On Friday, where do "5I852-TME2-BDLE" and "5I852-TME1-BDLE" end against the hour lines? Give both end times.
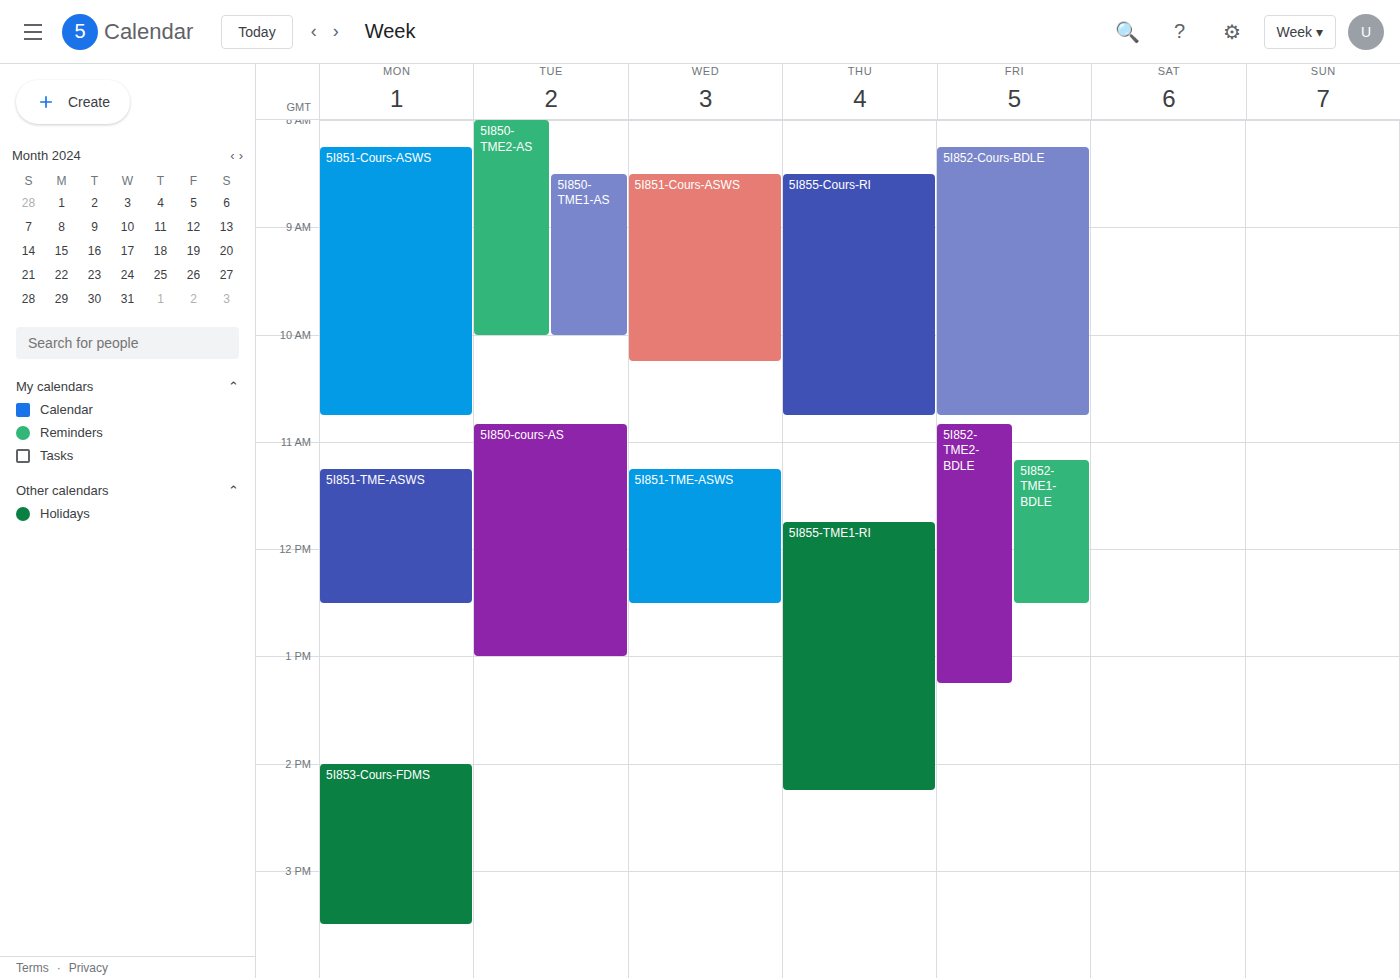
"5I852-TME2-BDLE": 1:15 PM, neither: a quarter of the way from the 1 PM line to the 2 PM line. "5I852-TME1-BDLE": 12:30 PM, halfway between the 12 PM and 1 PM lines.